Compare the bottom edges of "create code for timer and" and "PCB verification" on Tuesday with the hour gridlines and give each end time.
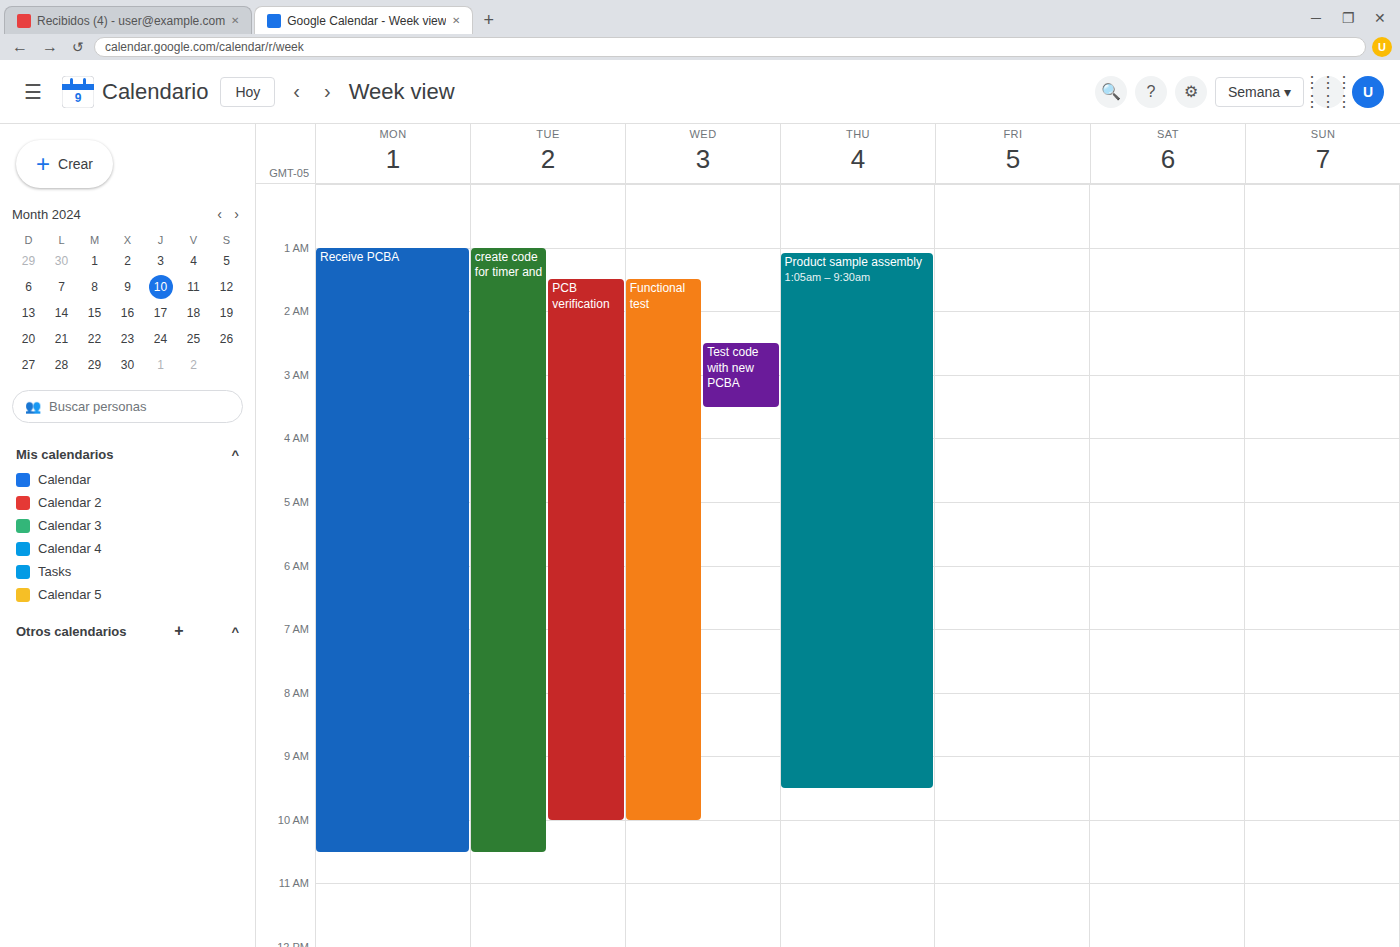
"create code for timer and": 10:30 AM, halfway between the 10 AM and 11 AM lines. "PCB verification": 10:00 AM, exactly on the 10 AM line.